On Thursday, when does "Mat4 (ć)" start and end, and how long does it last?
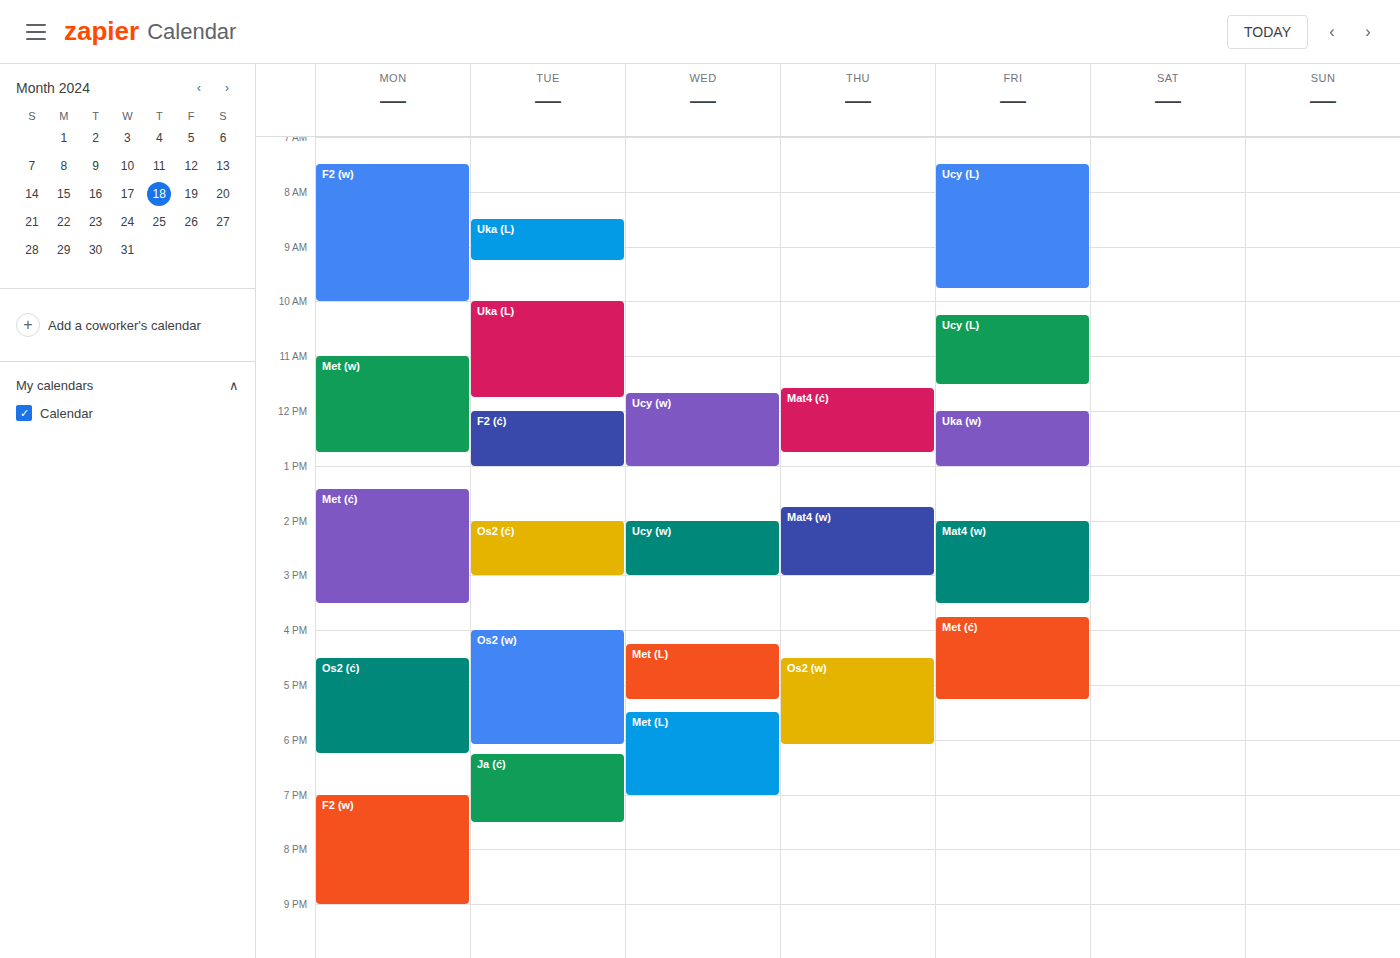
11:35 AM to 12:45 PM, 1 hour 10 minutes